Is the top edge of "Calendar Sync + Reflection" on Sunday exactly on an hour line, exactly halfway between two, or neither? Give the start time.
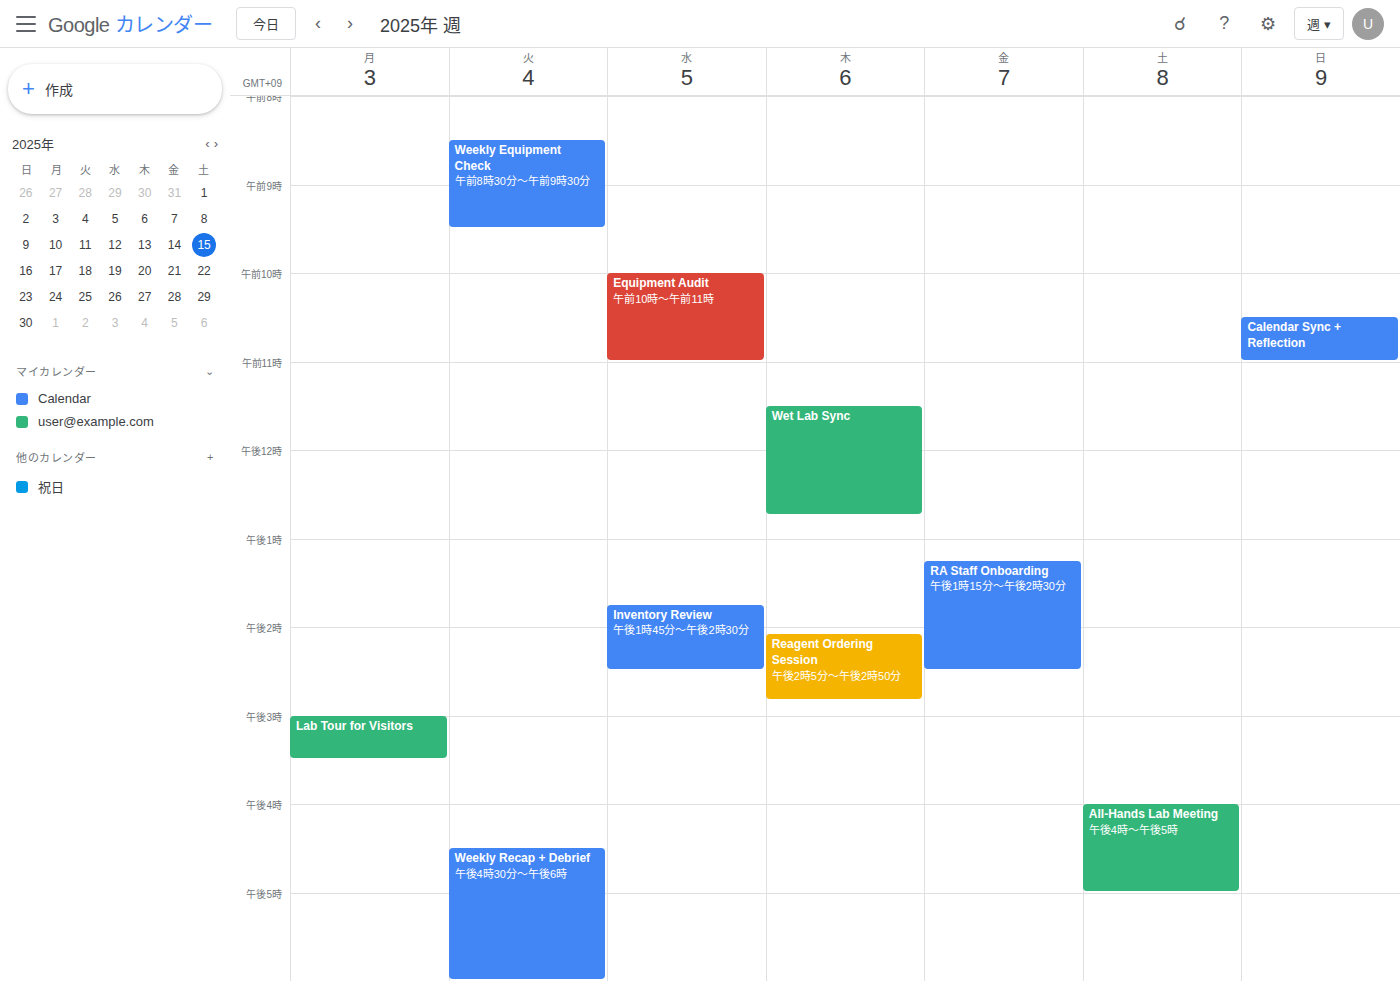
10:30 -- halfway between the 10:00 and 11:00 lines.